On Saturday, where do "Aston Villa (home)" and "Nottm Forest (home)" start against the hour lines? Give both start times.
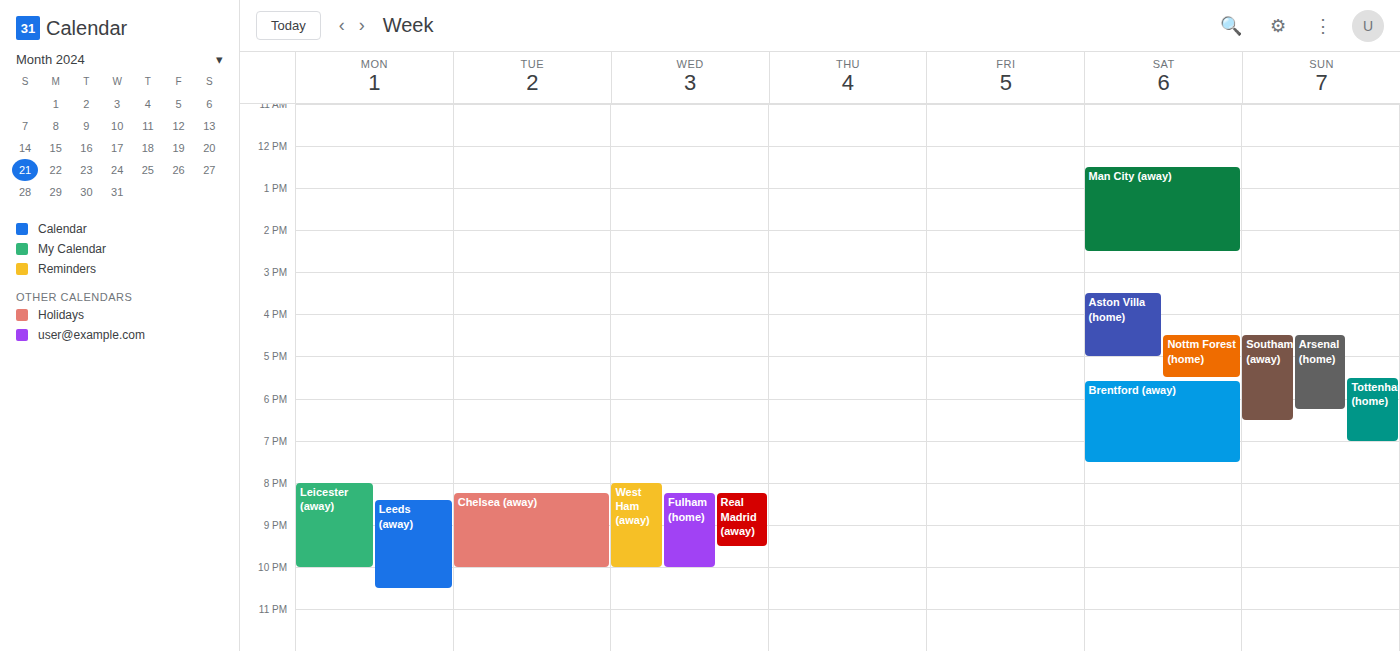
"Aston Villa (home)": 15:30, halfway between the 15:00 and 16:00 lines. "Nottm Forest (home)": 16:30, halfway between the 16:00 and 17:00 lines.